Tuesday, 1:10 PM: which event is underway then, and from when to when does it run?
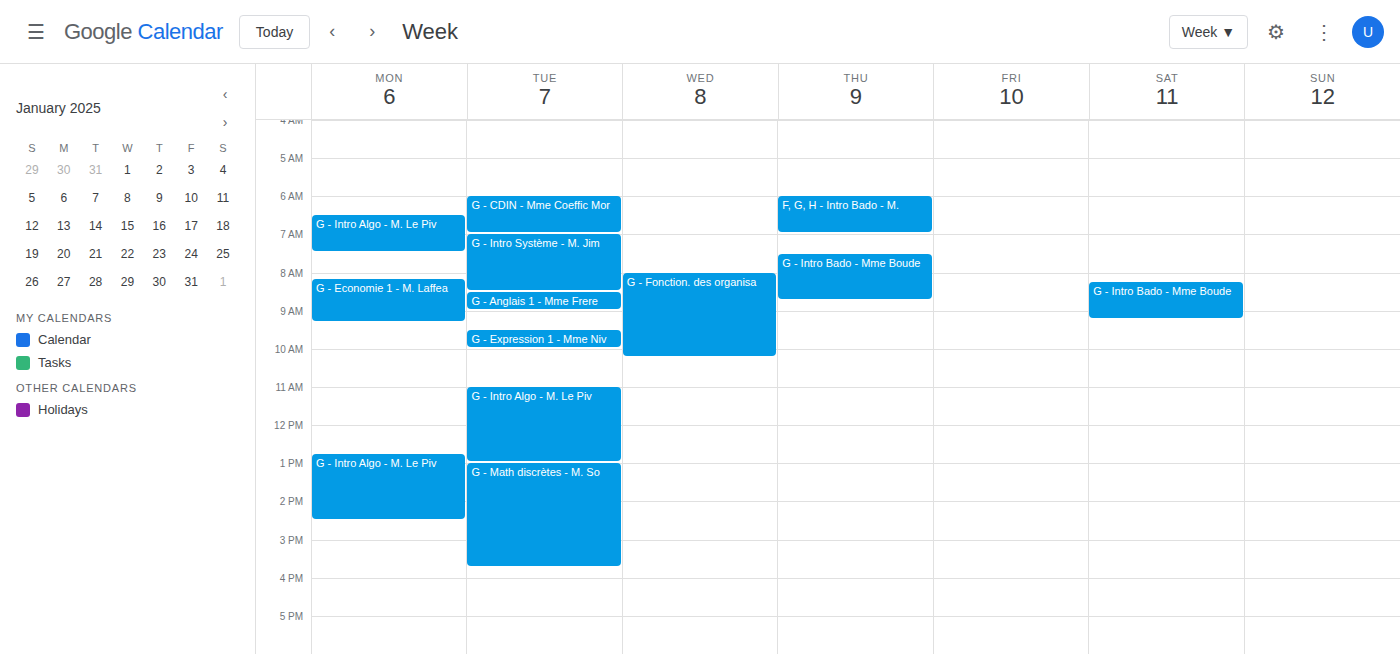
"G - Math discrètes - M. So", 1:00 PM to 3:45 PM